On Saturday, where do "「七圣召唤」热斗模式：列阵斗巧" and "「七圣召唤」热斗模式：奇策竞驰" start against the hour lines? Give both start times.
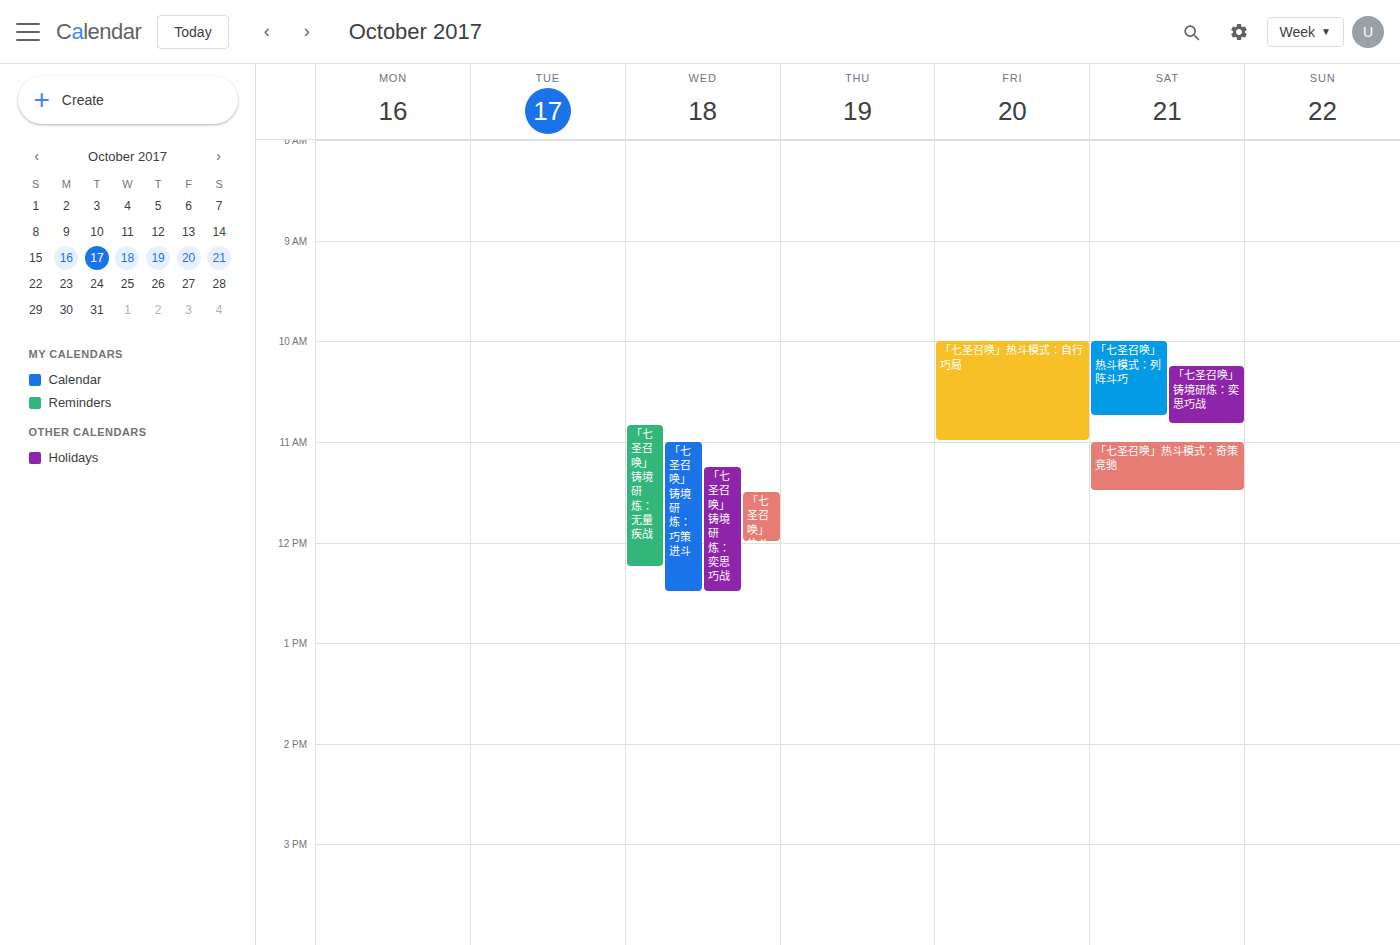
"「七圣召唤」热斗模式：列阵斗巧": 10:00 AM, exactly on the 10 AM line. "「七圣召唤」热斗模式：奇策竞驰": 11:00 AM, exactly on the 11 AM line.